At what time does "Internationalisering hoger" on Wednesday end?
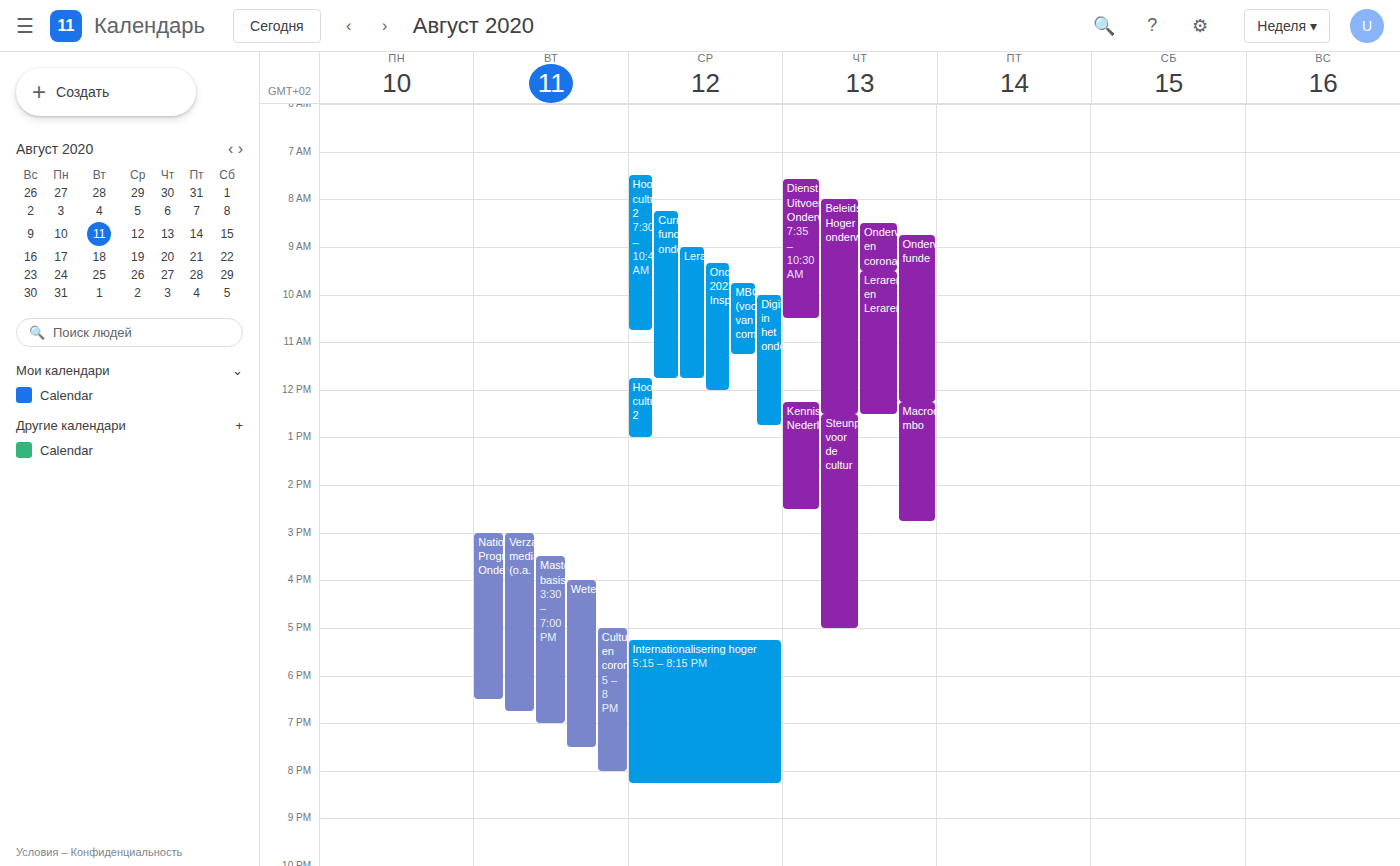
8:15 PM